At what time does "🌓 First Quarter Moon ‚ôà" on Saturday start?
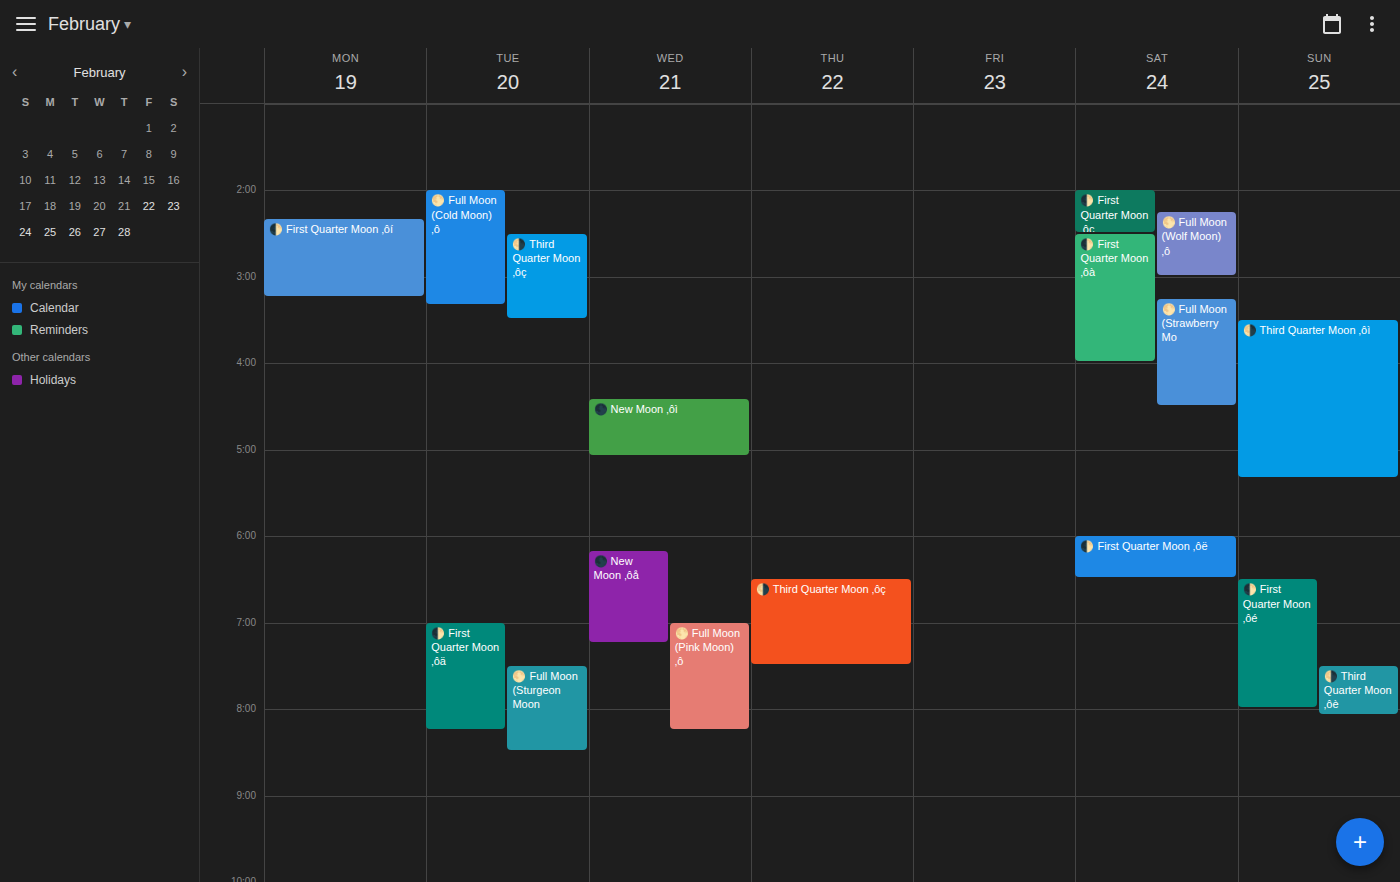
2:30 PM